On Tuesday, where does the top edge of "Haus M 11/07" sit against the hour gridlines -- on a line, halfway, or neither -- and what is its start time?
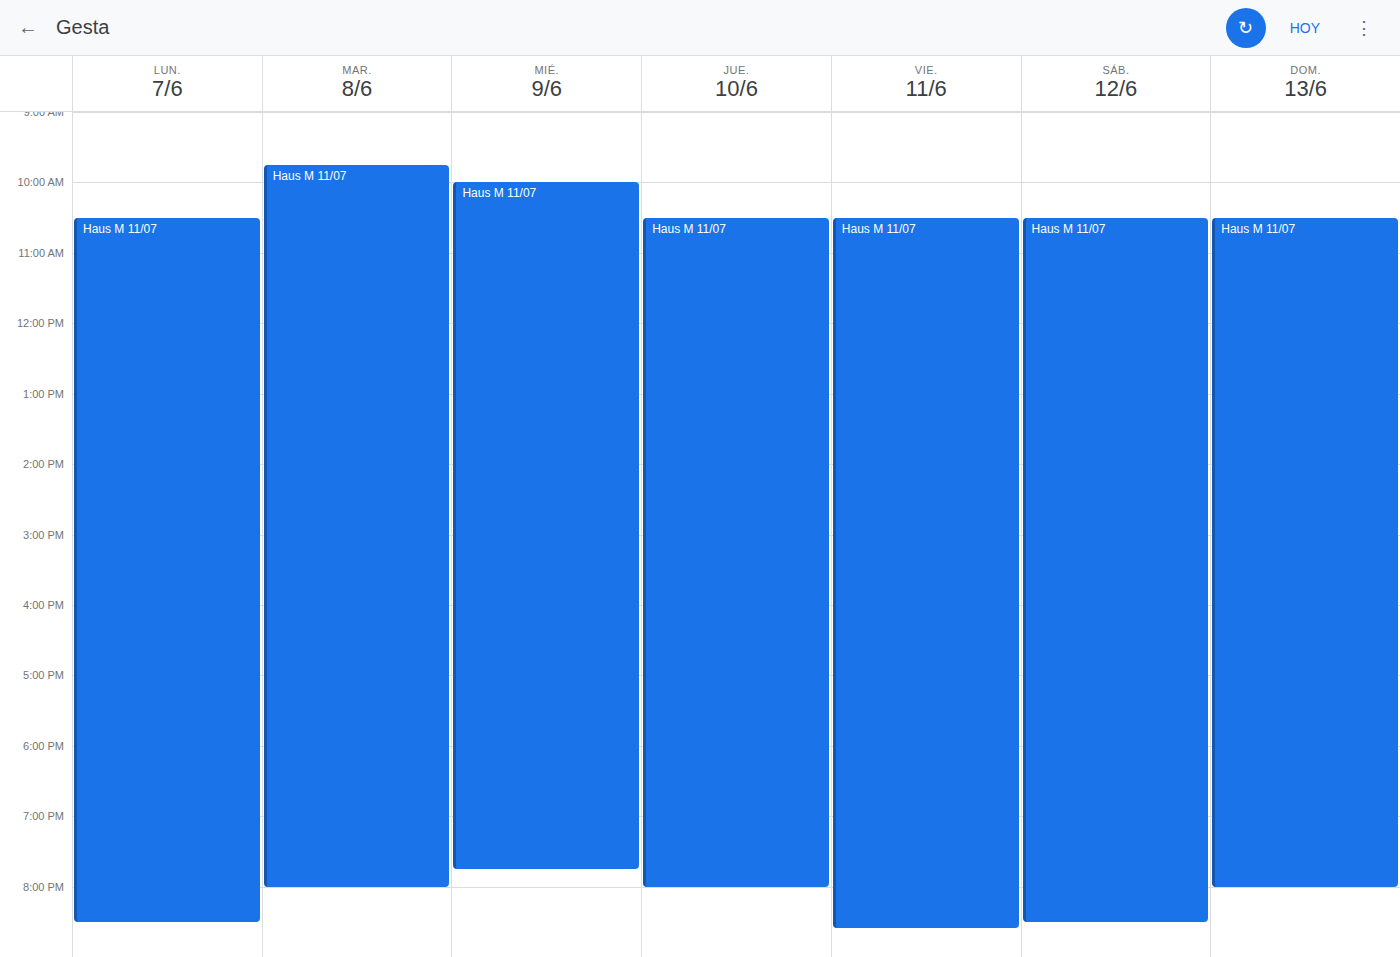
9:45 AM -- neither: three quarters of the way from the 9 AM line to the 10 AM line.